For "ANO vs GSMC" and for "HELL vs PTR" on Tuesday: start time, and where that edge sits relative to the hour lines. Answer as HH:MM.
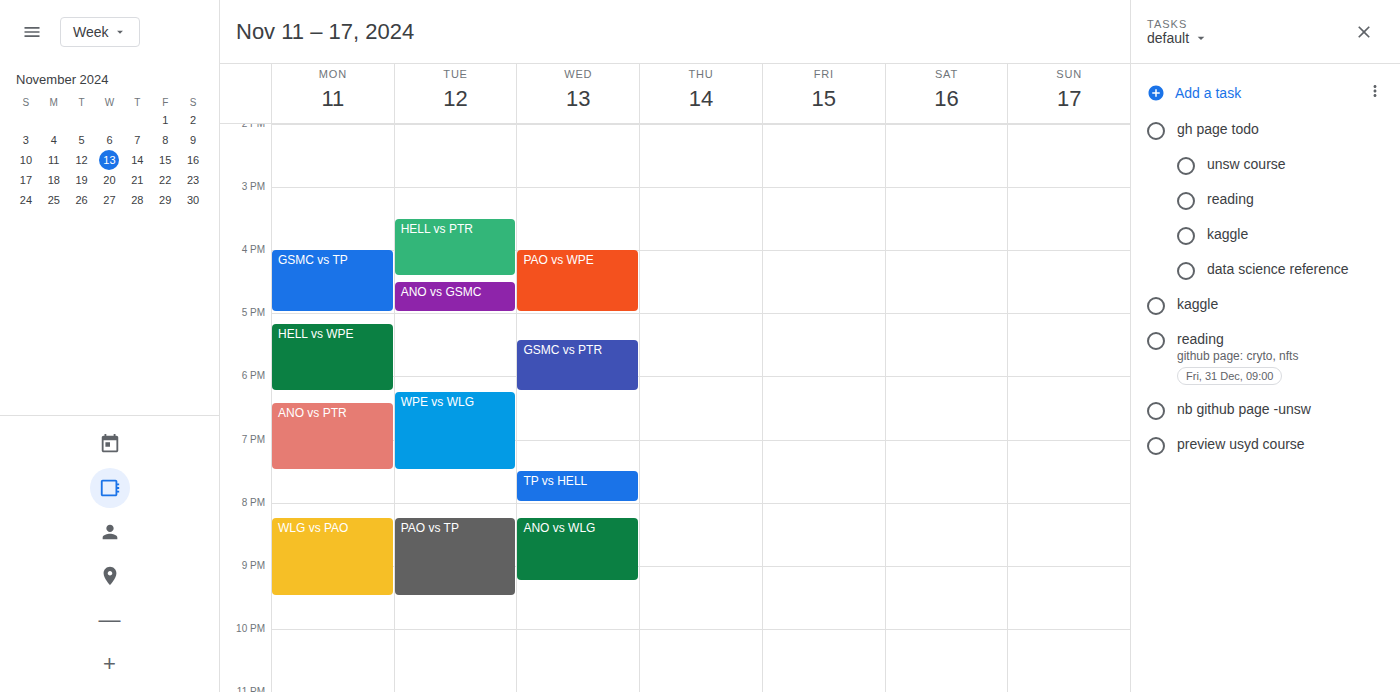
"ANO vs GSMC": 16:30, halfway between the 16:00 and 17:00 lines. "HELL vs PTR": 15:30, halfway between the 15:00 and 16:00 lines.